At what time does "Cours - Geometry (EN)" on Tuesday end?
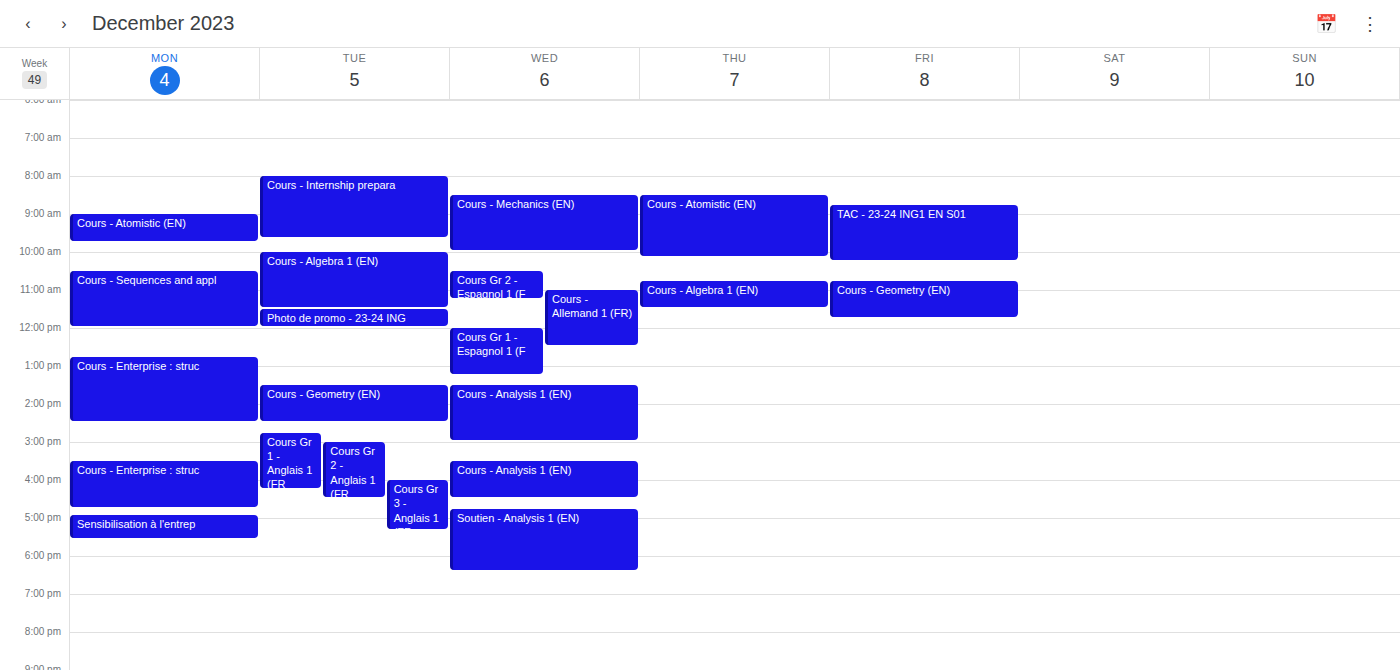
2:30 PM